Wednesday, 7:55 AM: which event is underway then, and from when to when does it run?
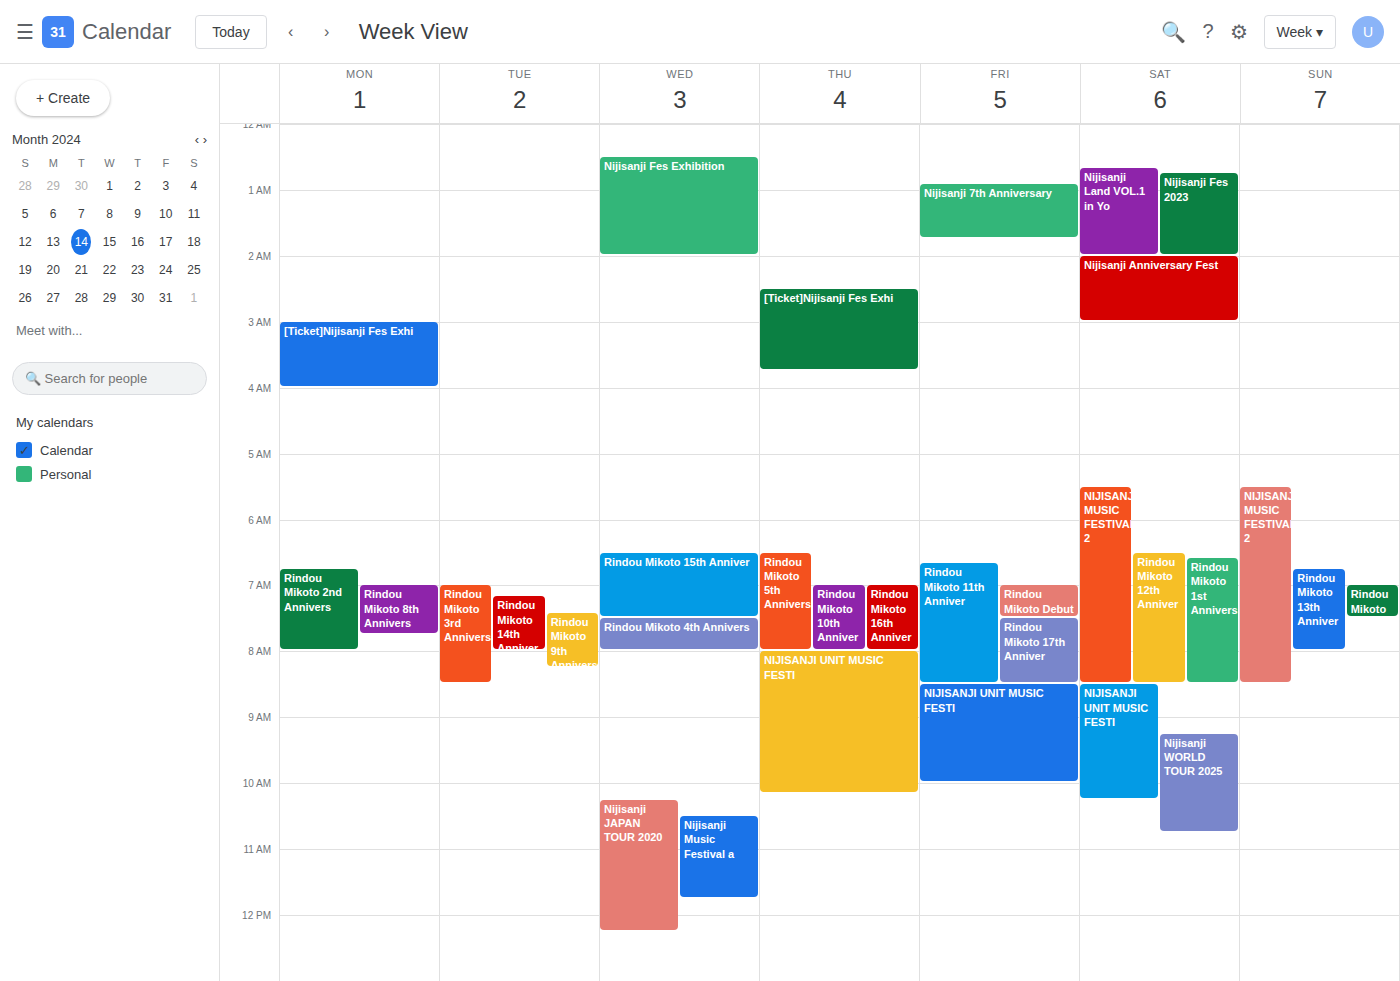
"Rindou Mikoto 4th Annivers", 7:30 AM to 8:00 AM